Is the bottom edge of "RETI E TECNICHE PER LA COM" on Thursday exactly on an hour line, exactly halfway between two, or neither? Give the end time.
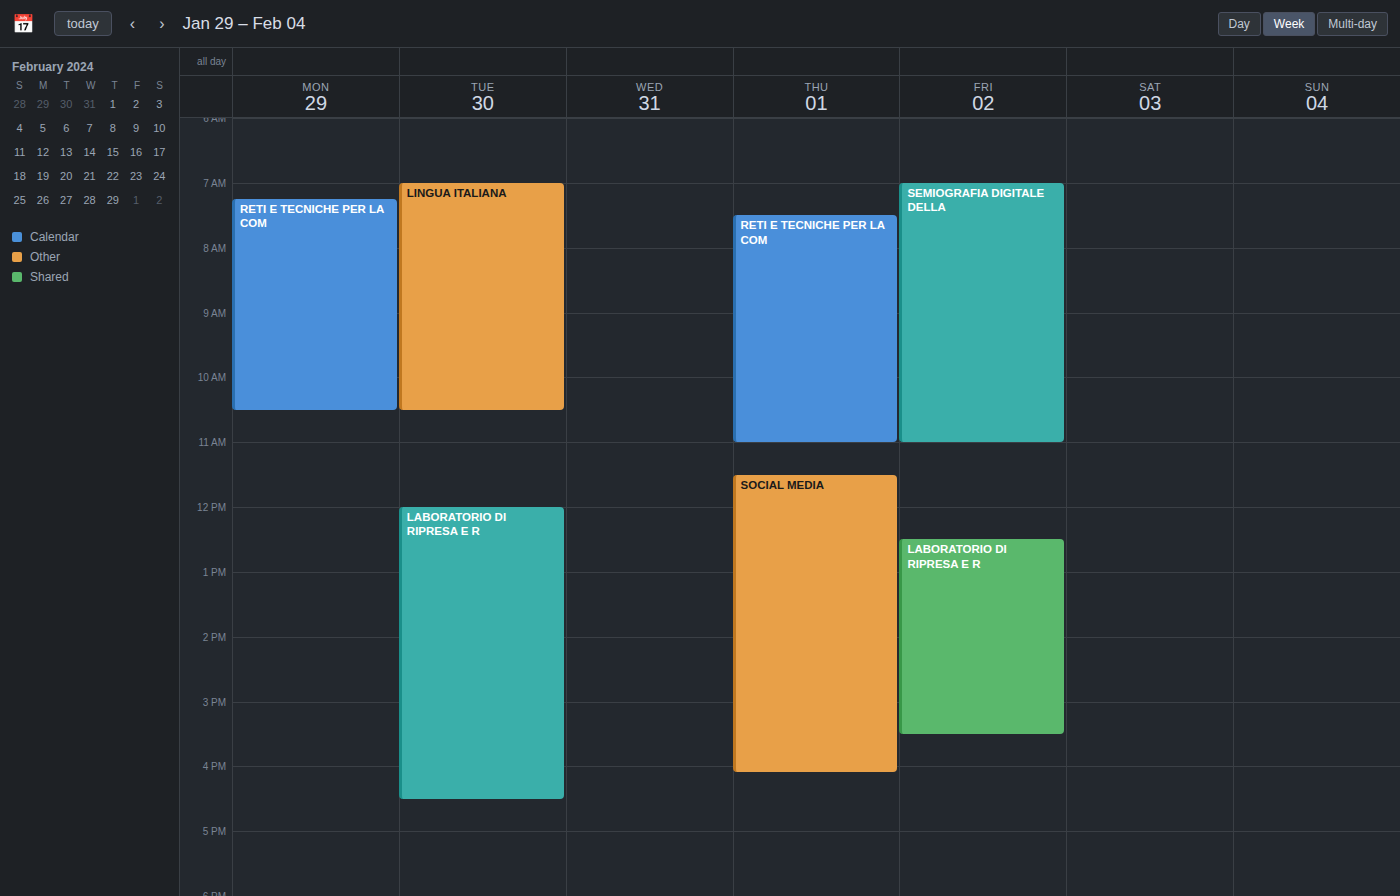
11:00 AM -- exactly on the 11 AM line.